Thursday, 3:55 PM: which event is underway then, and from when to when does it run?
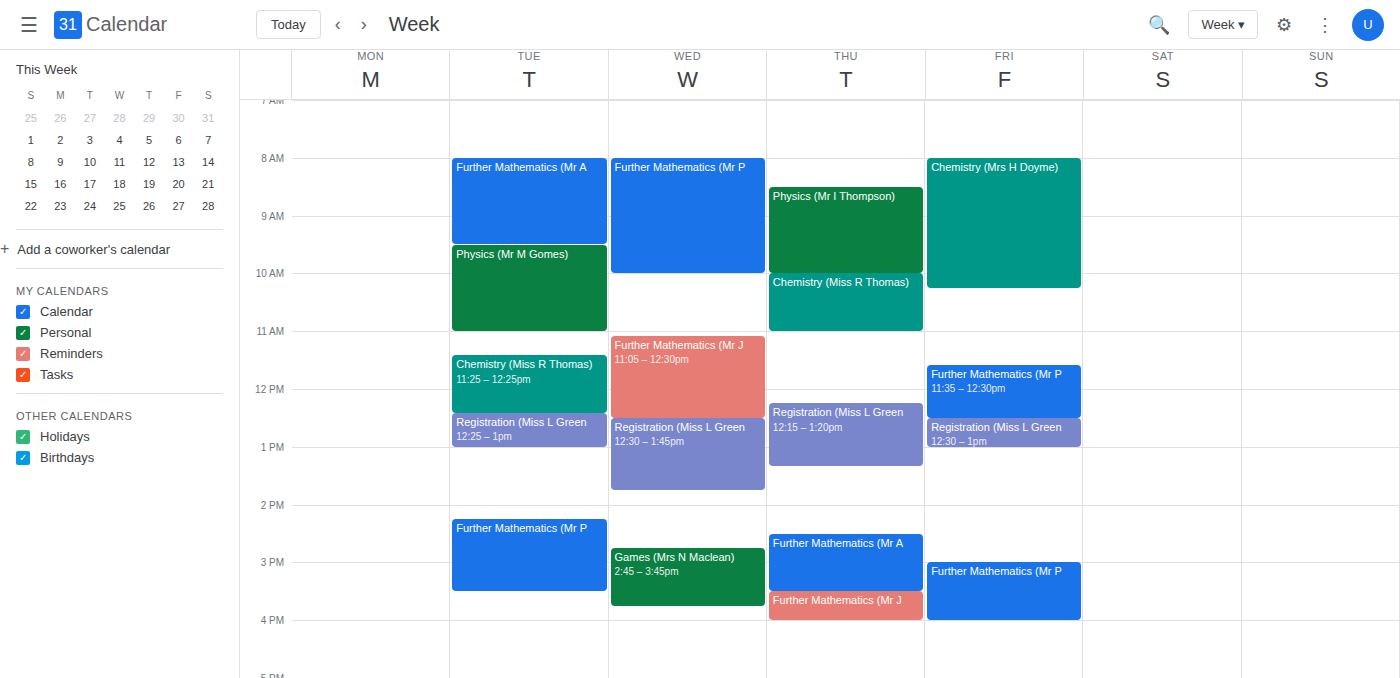
"Further Mathematics (Mr J", 3:30 PM to 4:00 PM